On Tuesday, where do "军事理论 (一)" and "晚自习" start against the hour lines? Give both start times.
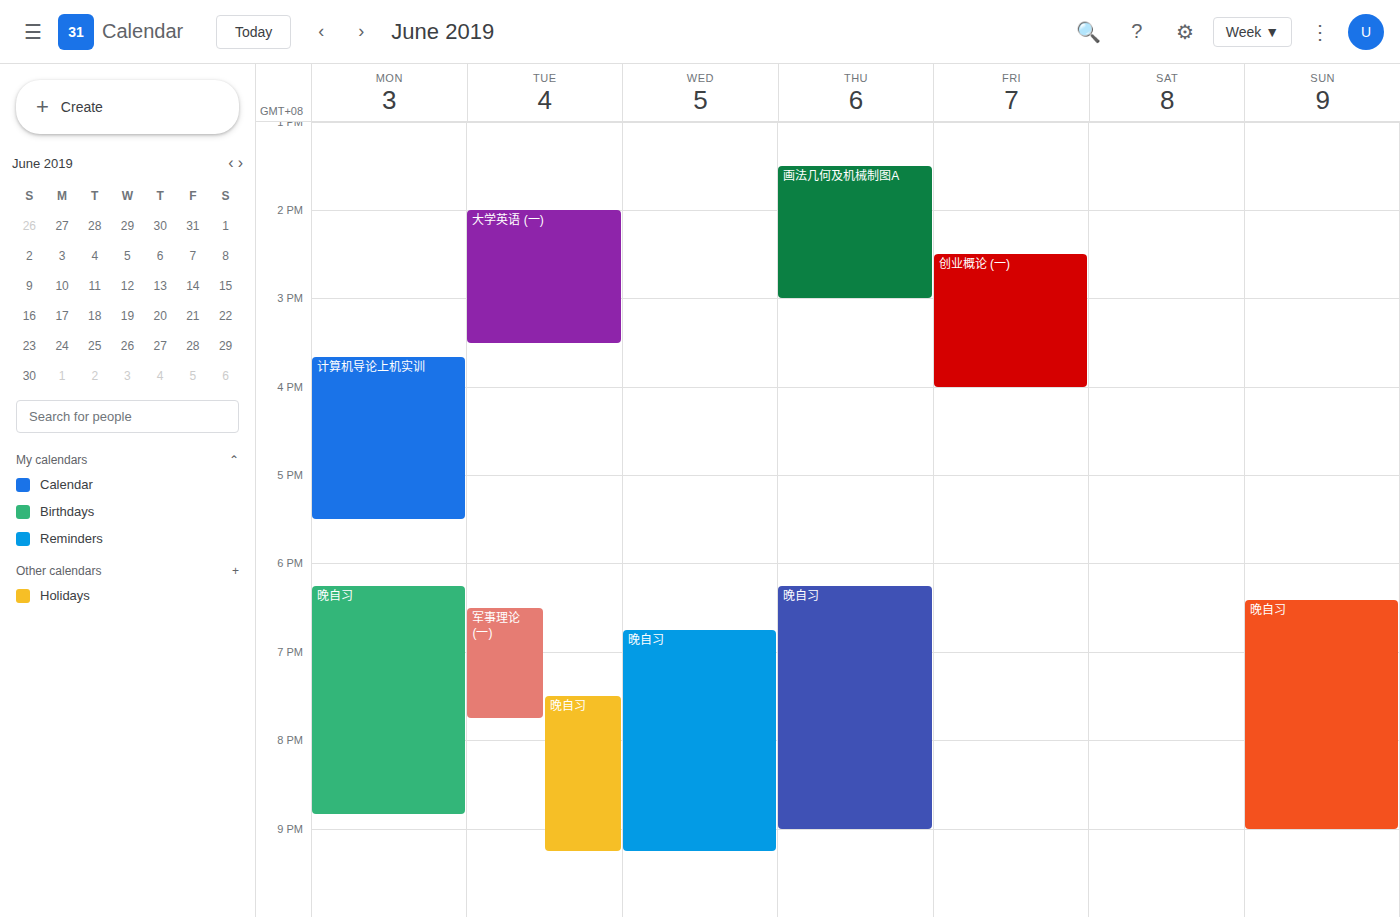
"军事理论 (一)": 6:30 PM, halfway between the 6 PM and 7 PM lines. "晚自习": 7:30 PM, halfway between the 7 PM and 8 PM lines.